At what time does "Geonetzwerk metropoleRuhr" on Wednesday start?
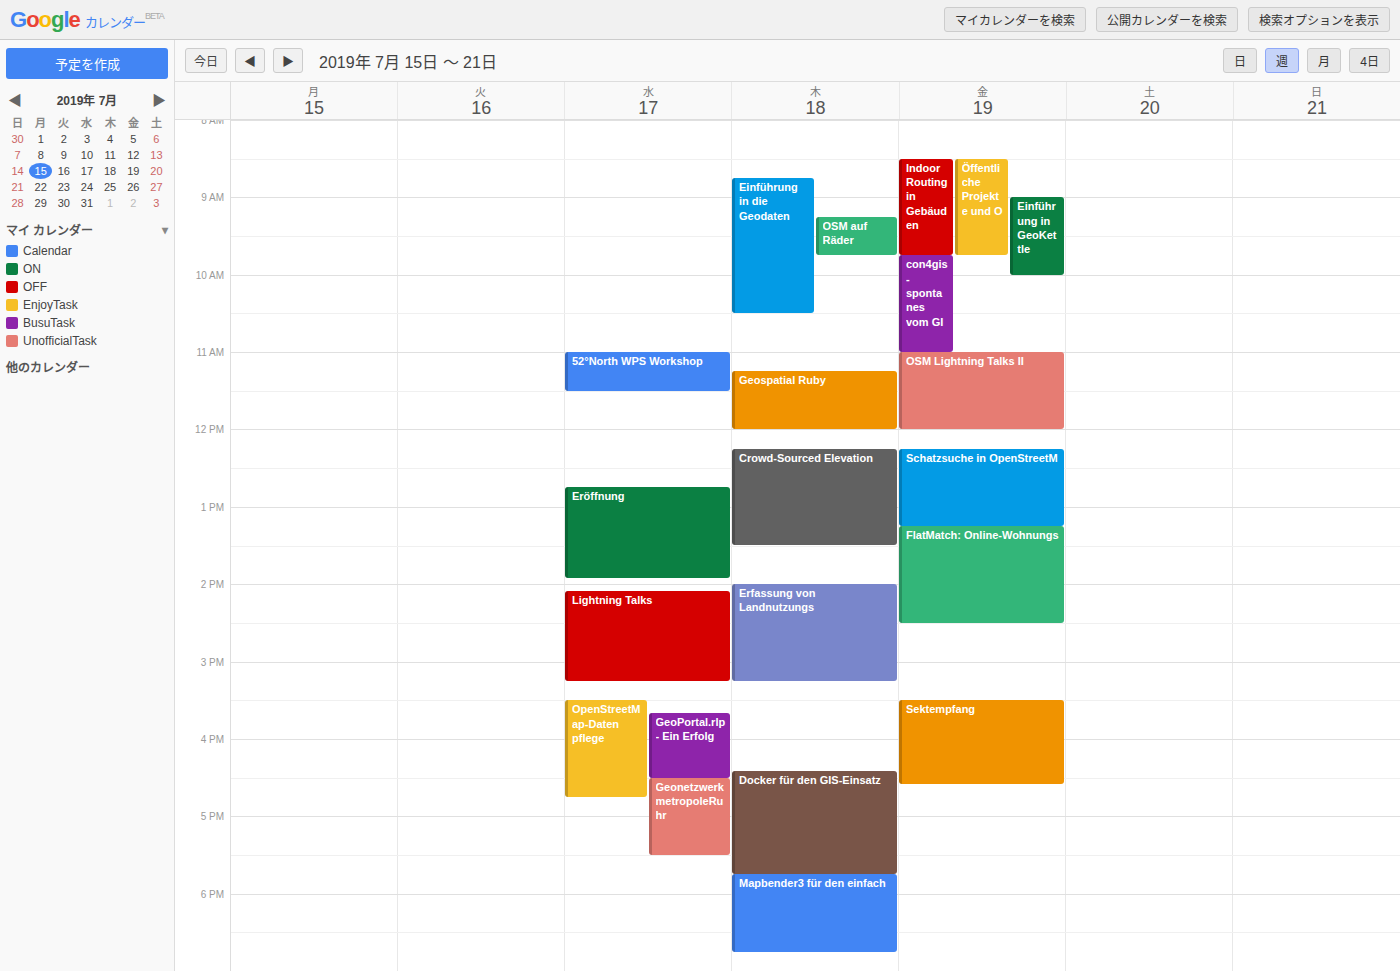
4:30 PM